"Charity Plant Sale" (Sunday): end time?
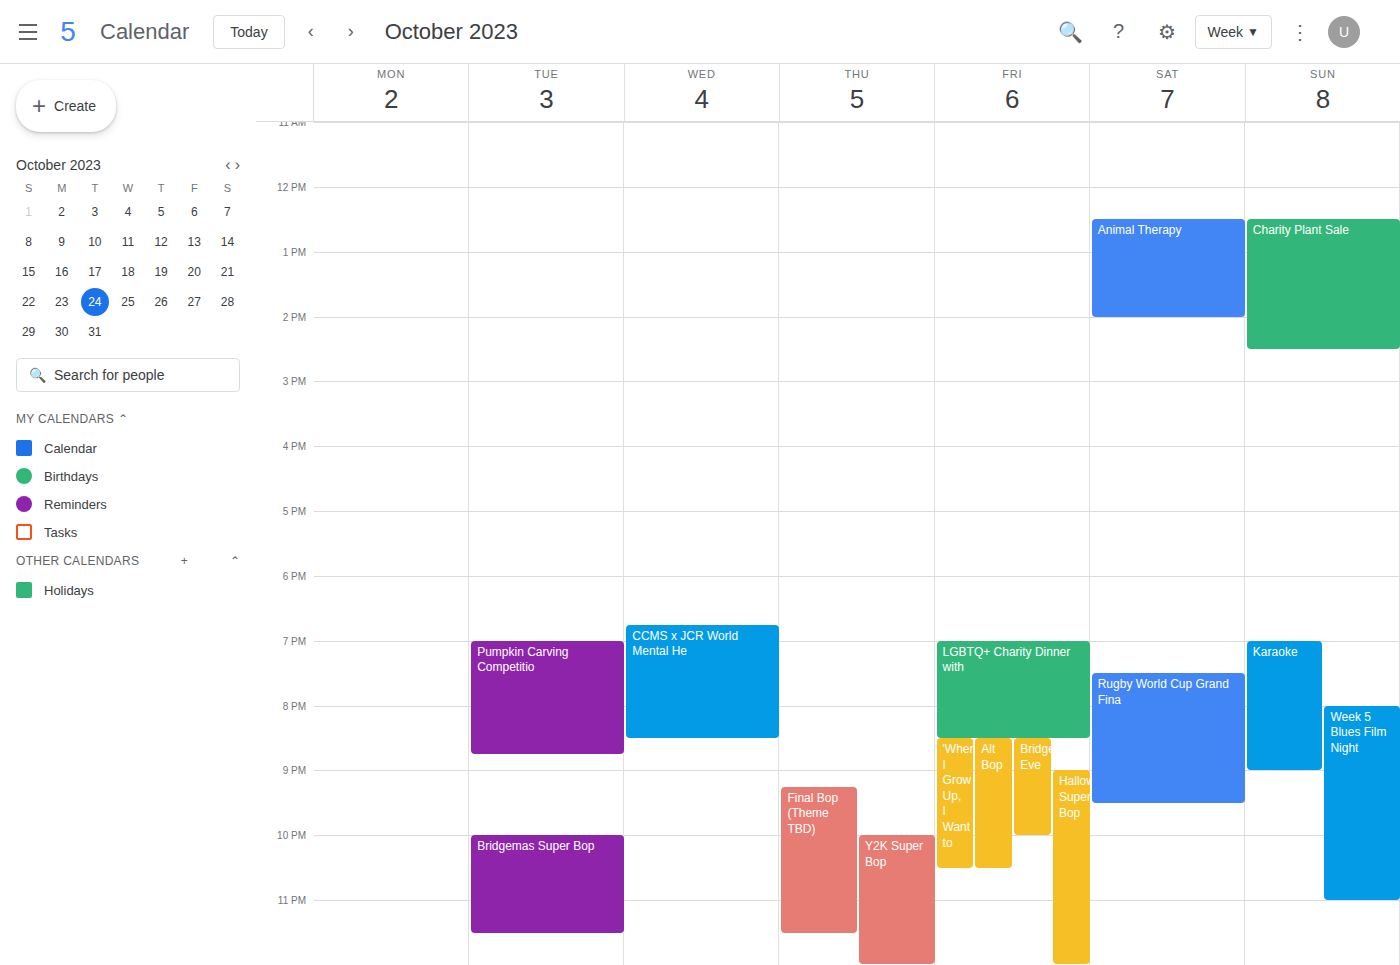
2:30 PM